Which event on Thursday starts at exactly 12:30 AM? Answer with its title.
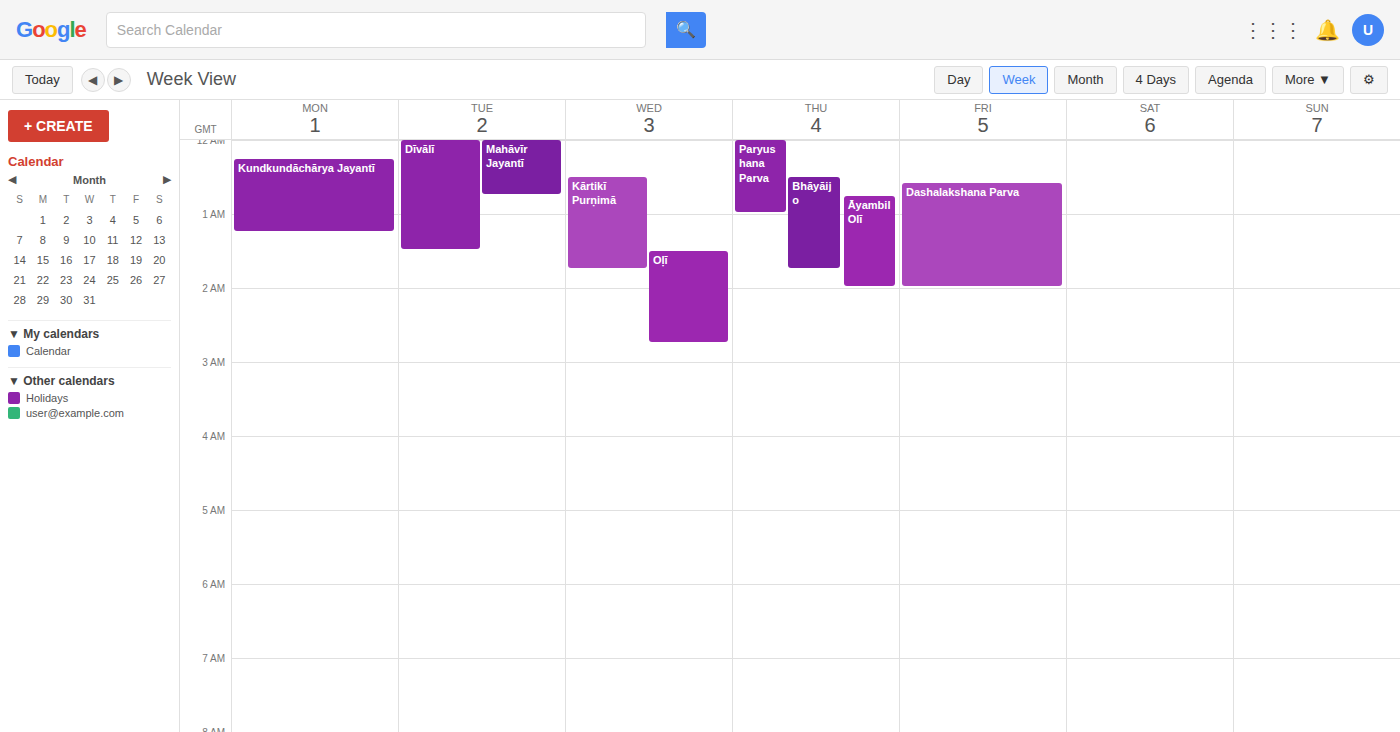
"Bhāyāijo"